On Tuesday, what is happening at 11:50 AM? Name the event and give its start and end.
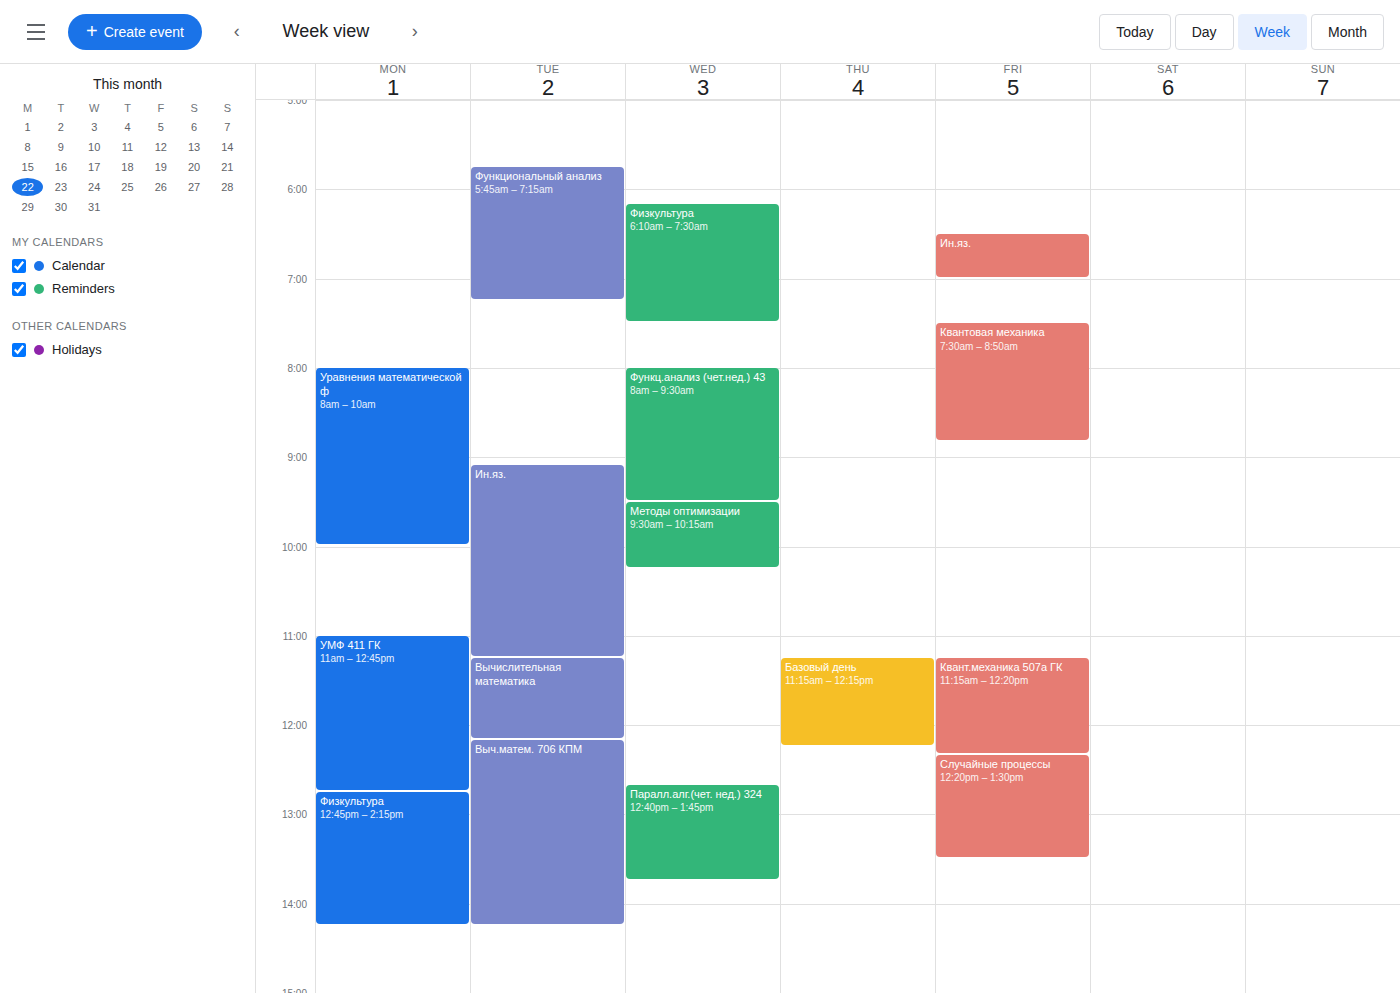
"Вычислительная математика", 11:15 AM to 12:10 PM